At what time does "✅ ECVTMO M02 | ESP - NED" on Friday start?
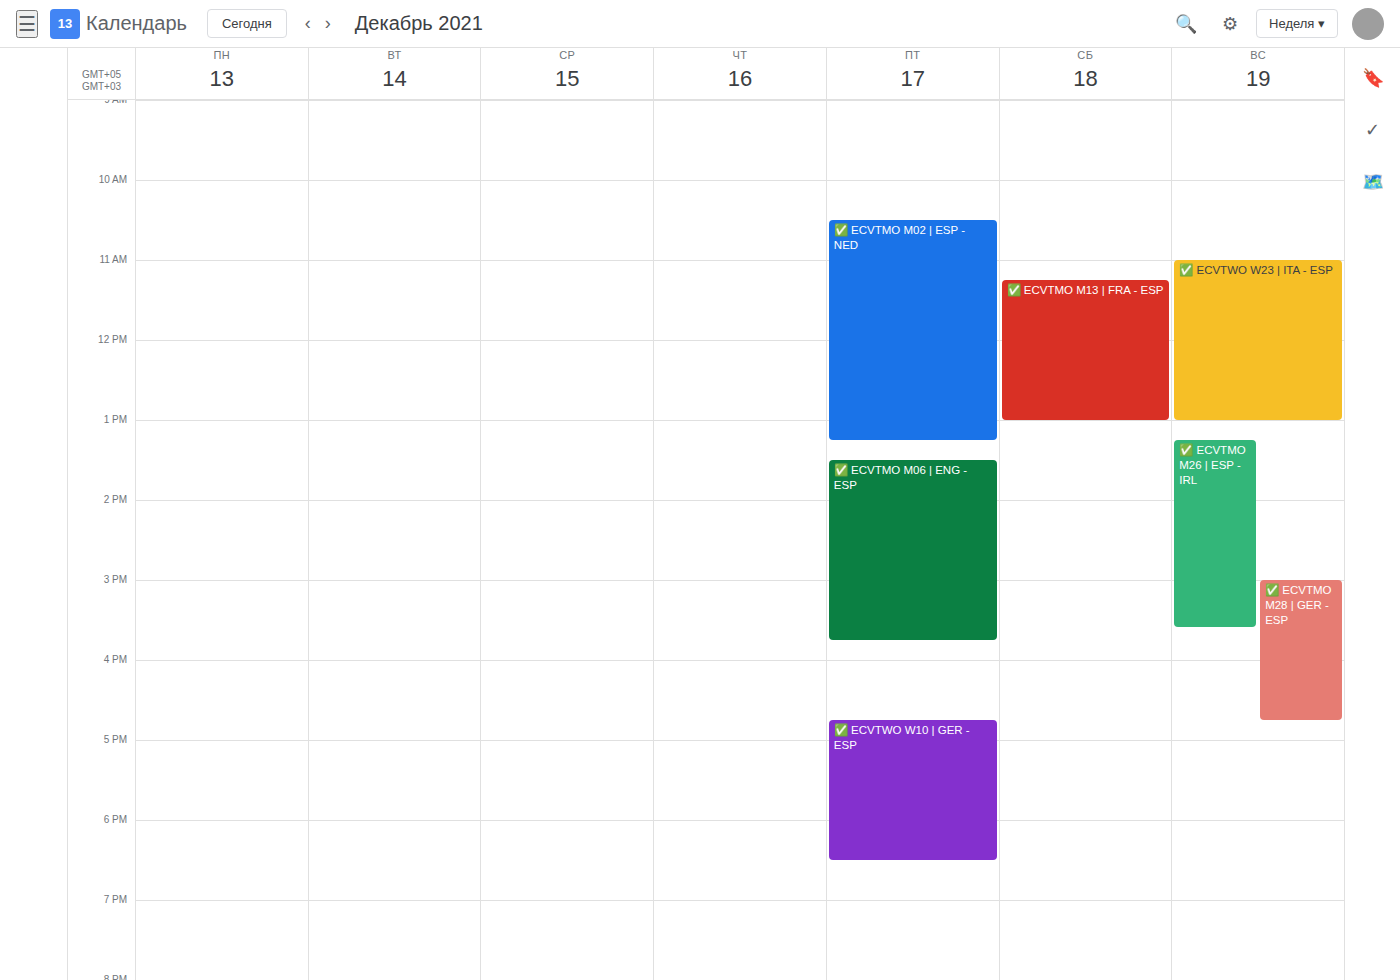
10:30 AM